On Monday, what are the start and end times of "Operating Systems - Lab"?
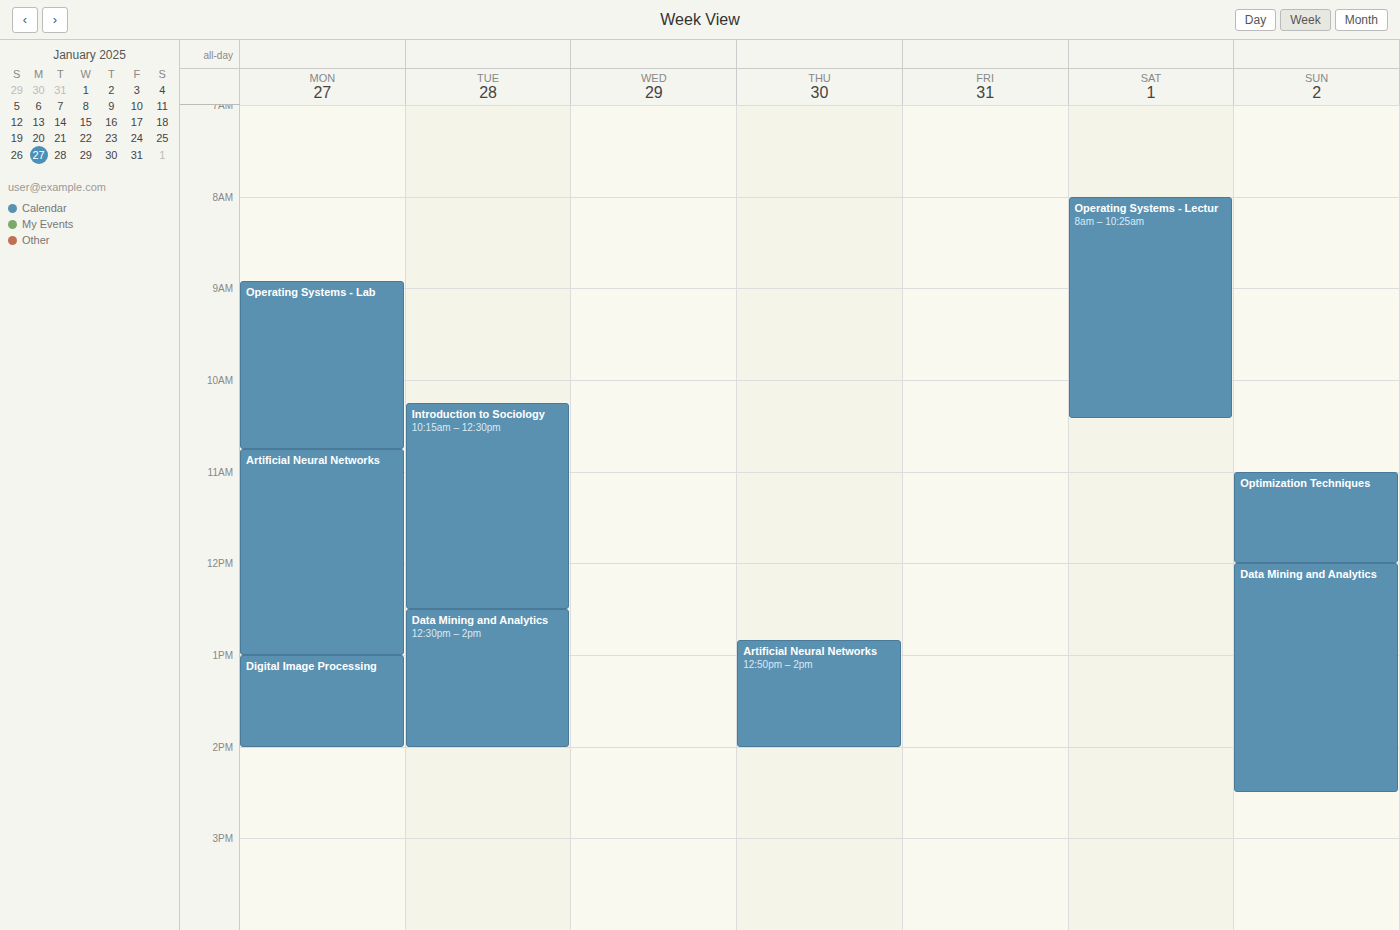
8:55 AM to 10:45 AM